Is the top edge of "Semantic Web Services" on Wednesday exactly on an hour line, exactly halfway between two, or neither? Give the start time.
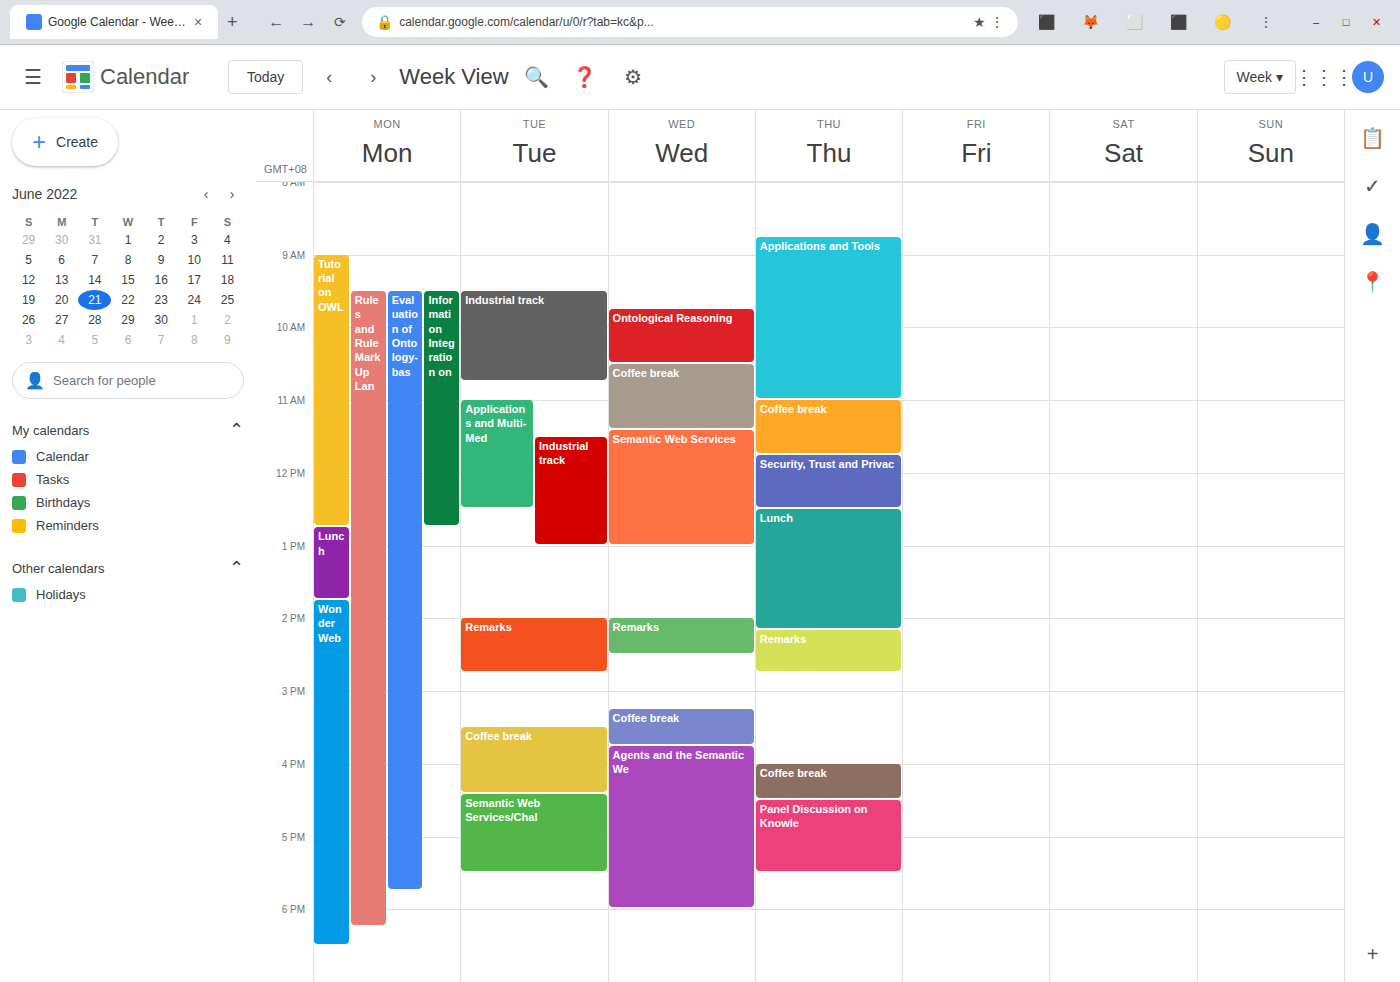
11:25 AM -- neither: 25 minutes below the 11 AM line and 35 minutes above the 12 PM line.